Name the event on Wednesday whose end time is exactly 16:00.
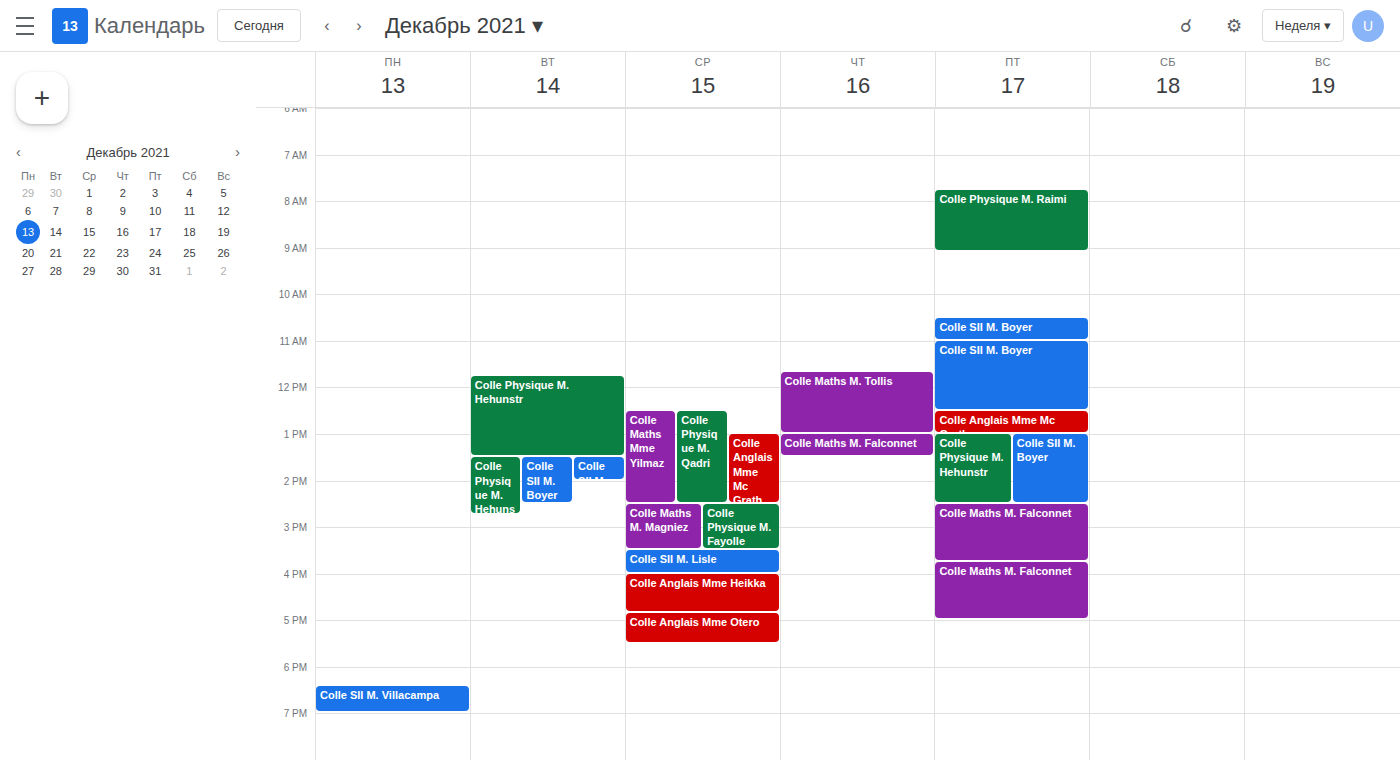
"Colle SII M. Lisle"